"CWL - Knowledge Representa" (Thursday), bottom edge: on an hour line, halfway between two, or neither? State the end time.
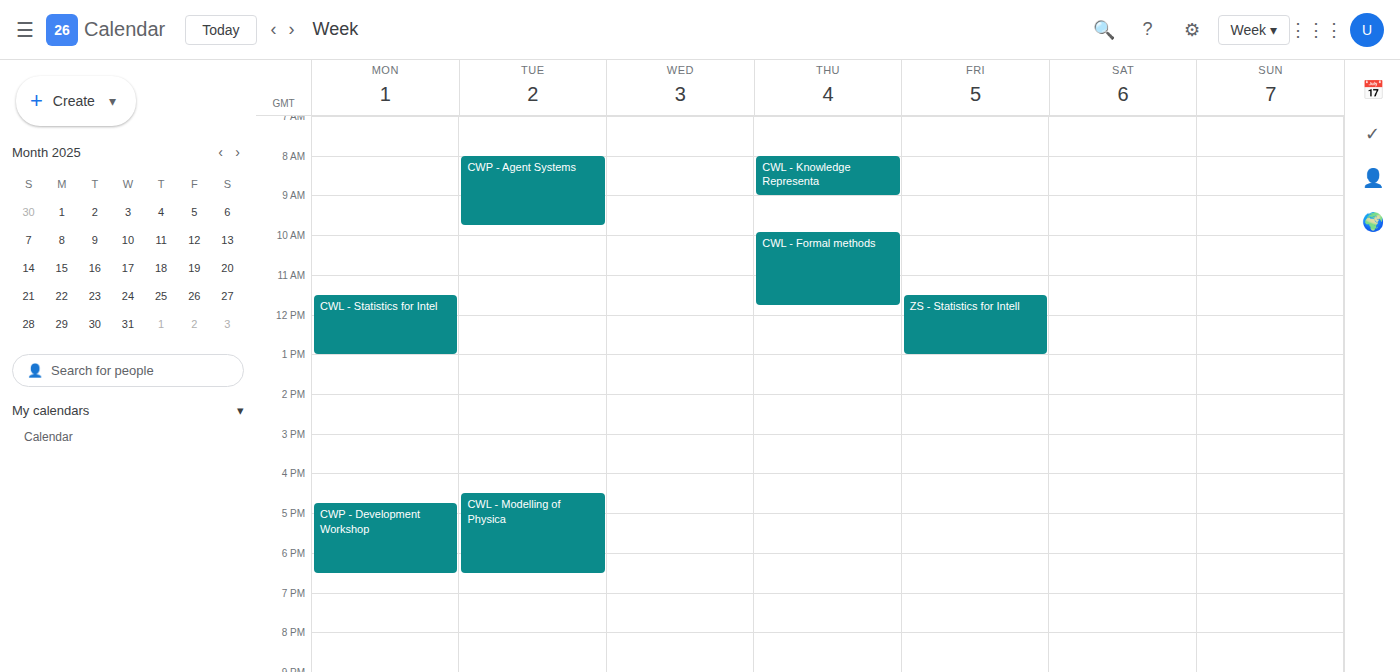
9:00 AM -- exactly on the 9 AM line.